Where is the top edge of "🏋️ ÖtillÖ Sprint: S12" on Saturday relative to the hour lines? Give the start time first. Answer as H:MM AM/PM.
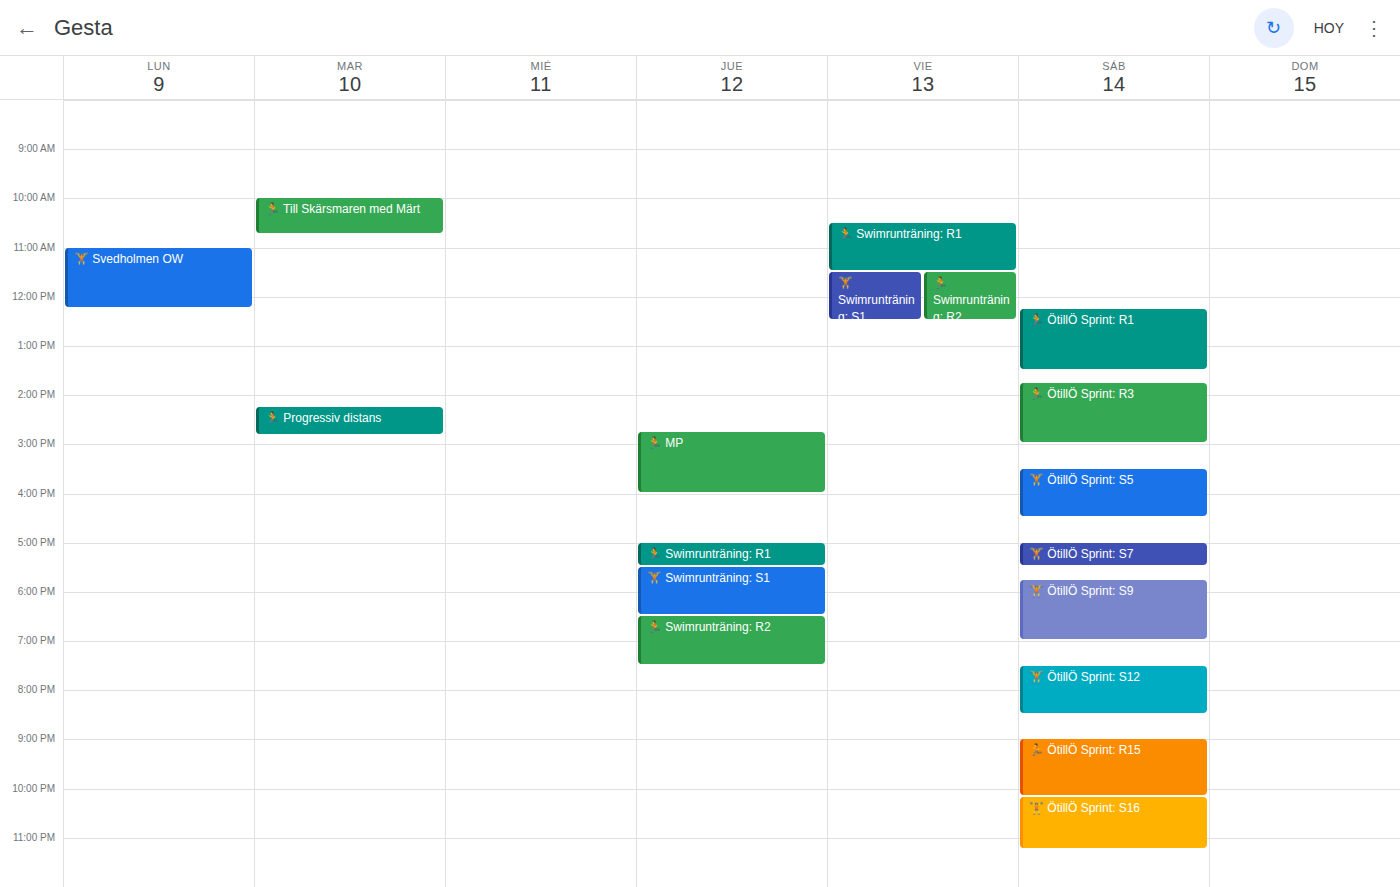
7:30 PM -- halfway between the 7 PM and 8 PM lines.